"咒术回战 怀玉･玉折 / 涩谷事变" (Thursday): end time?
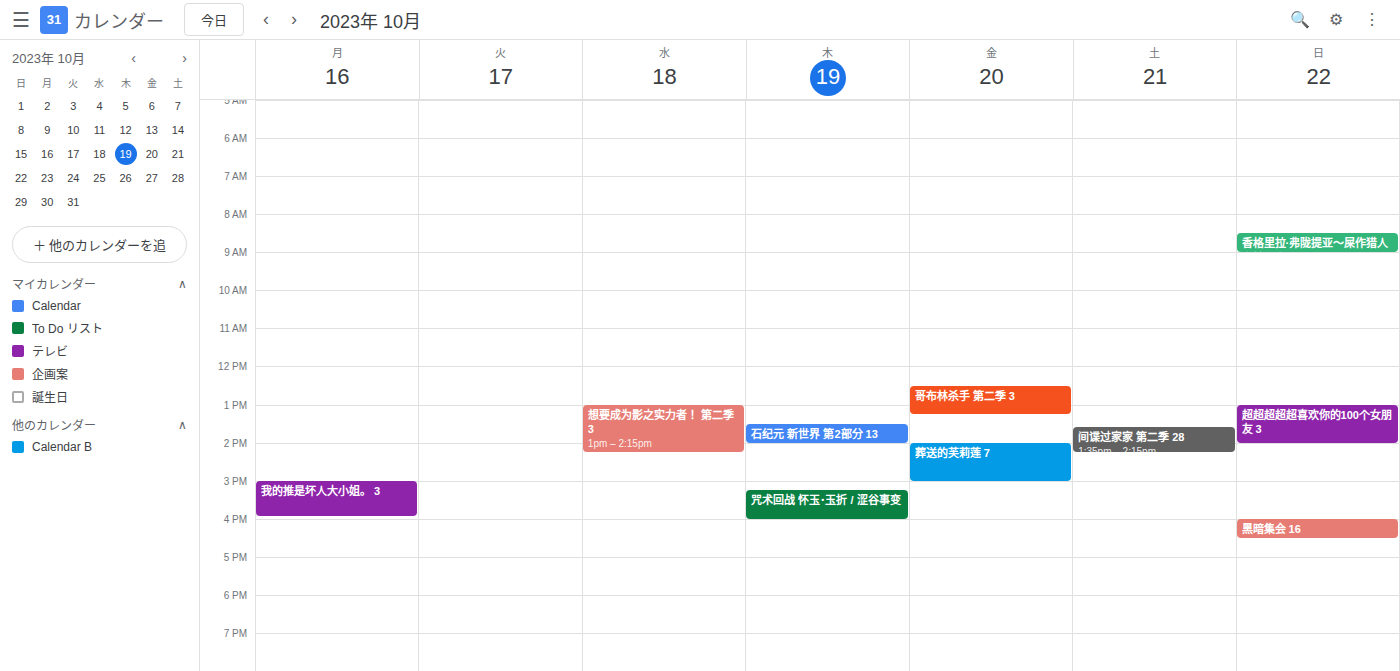
4:00 PM